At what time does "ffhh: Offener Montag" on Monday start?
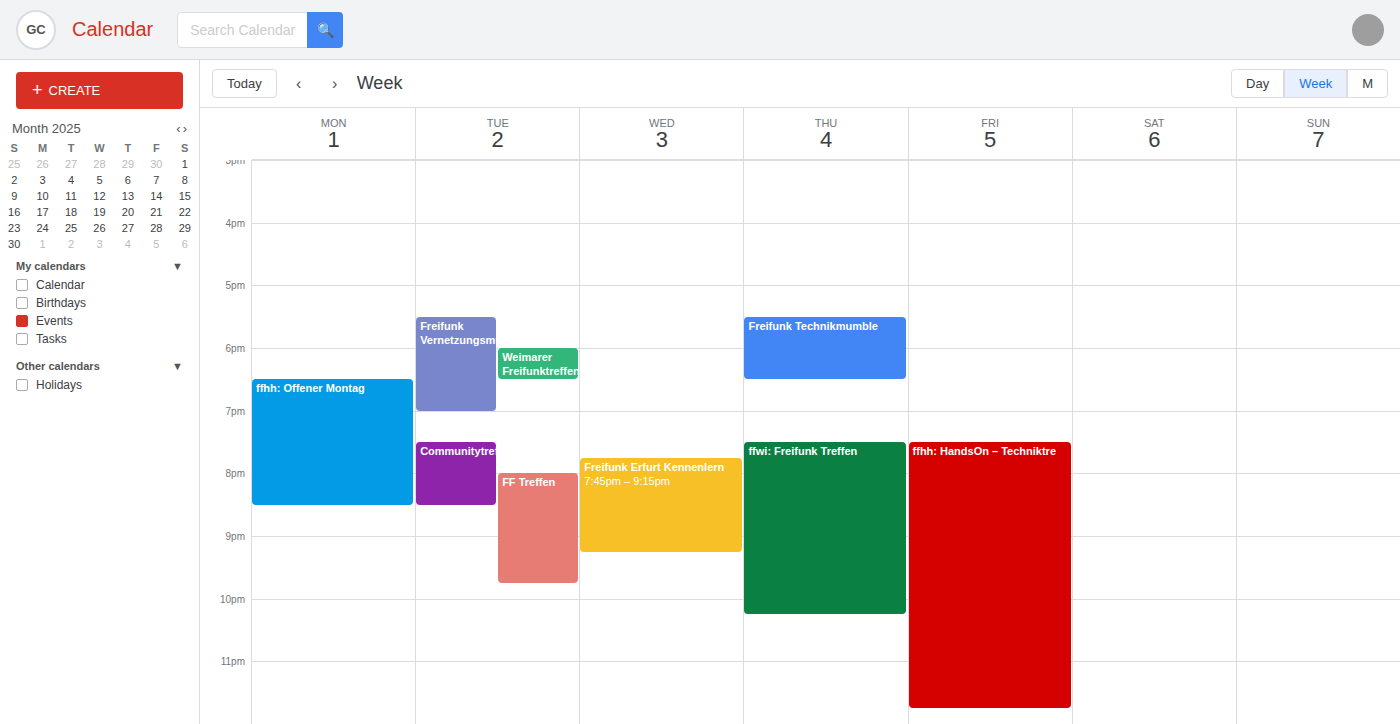
6:30 PM